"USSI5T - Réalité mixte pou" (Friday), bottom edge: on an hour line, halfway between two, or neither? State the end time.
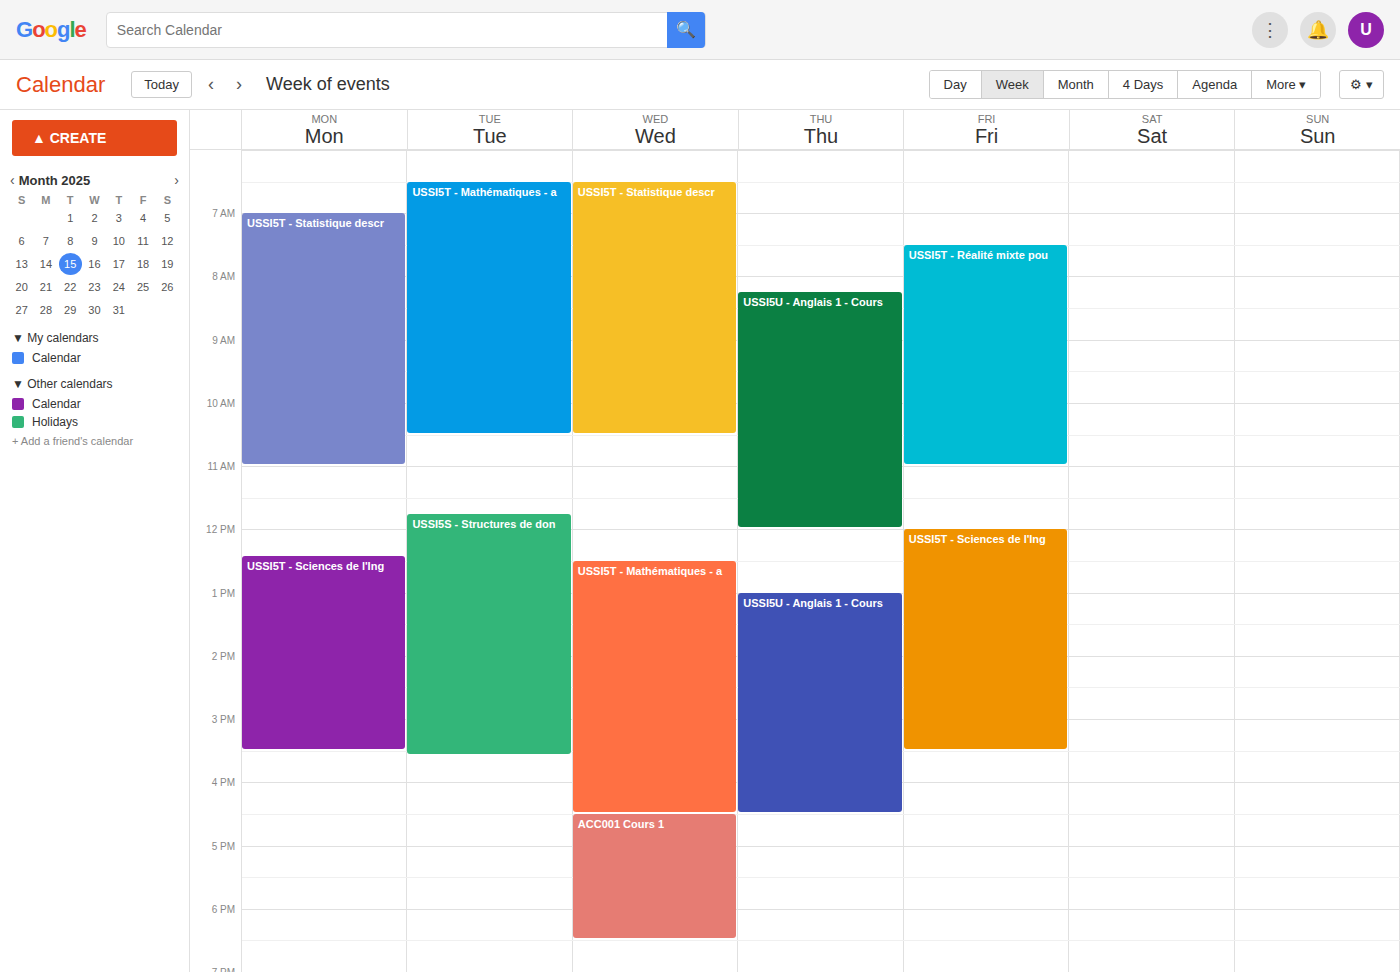
11:00 AM -- exactly on the 11 AM line.